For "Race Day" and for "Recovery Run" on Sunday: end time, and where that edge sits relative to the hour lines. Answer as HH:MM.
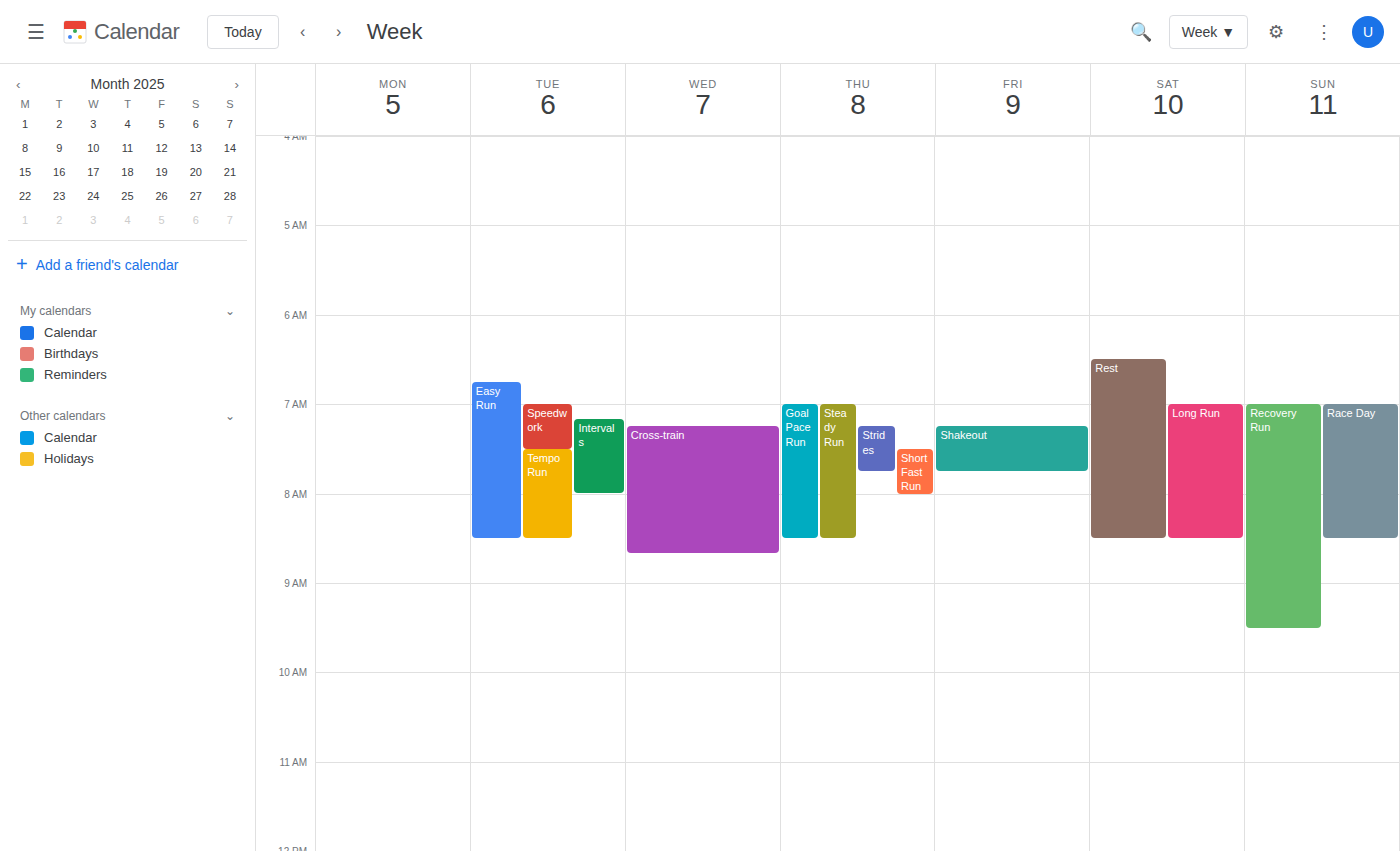
"Race Day": 08:30, halfway between the 08:00 and 09:00 lines. "Recovery Run": 09:30, halfway between the 09:00 and 10:00 lines.